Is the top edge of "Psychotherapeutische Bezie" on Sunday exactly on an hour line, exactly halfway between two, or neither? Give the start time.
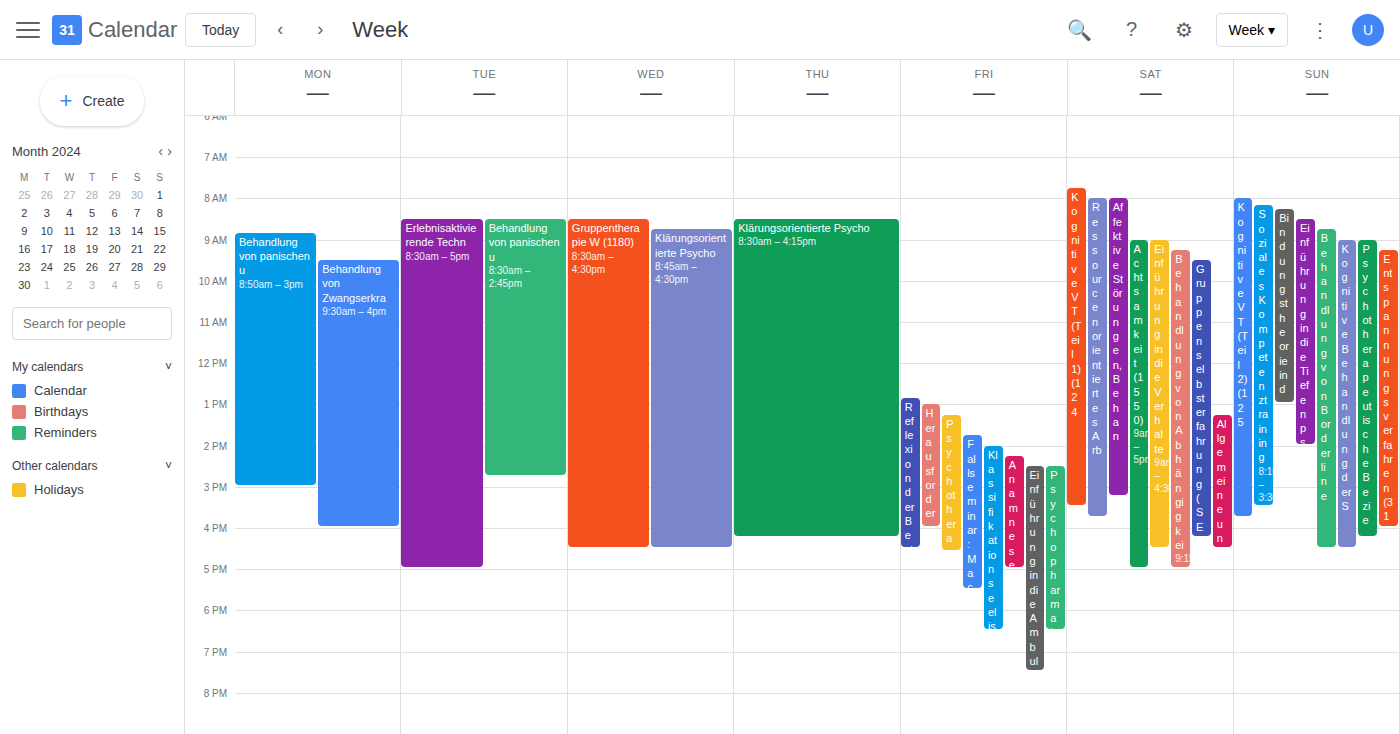
9:00 AM -- exactly on the 9 AM line.